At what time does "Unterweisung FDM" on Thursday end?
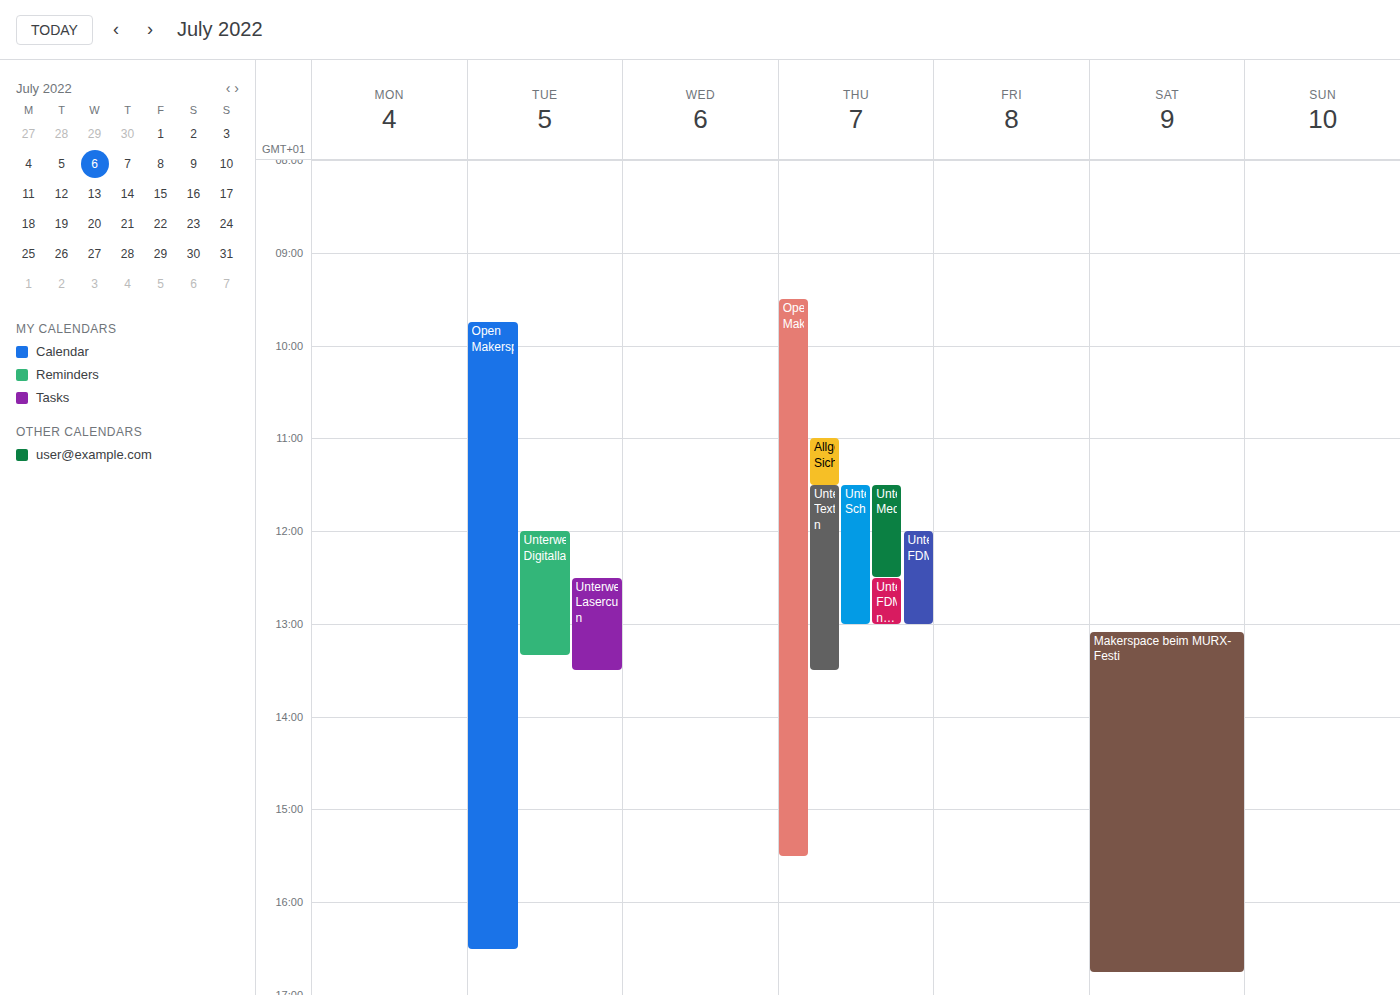
1:00 PM